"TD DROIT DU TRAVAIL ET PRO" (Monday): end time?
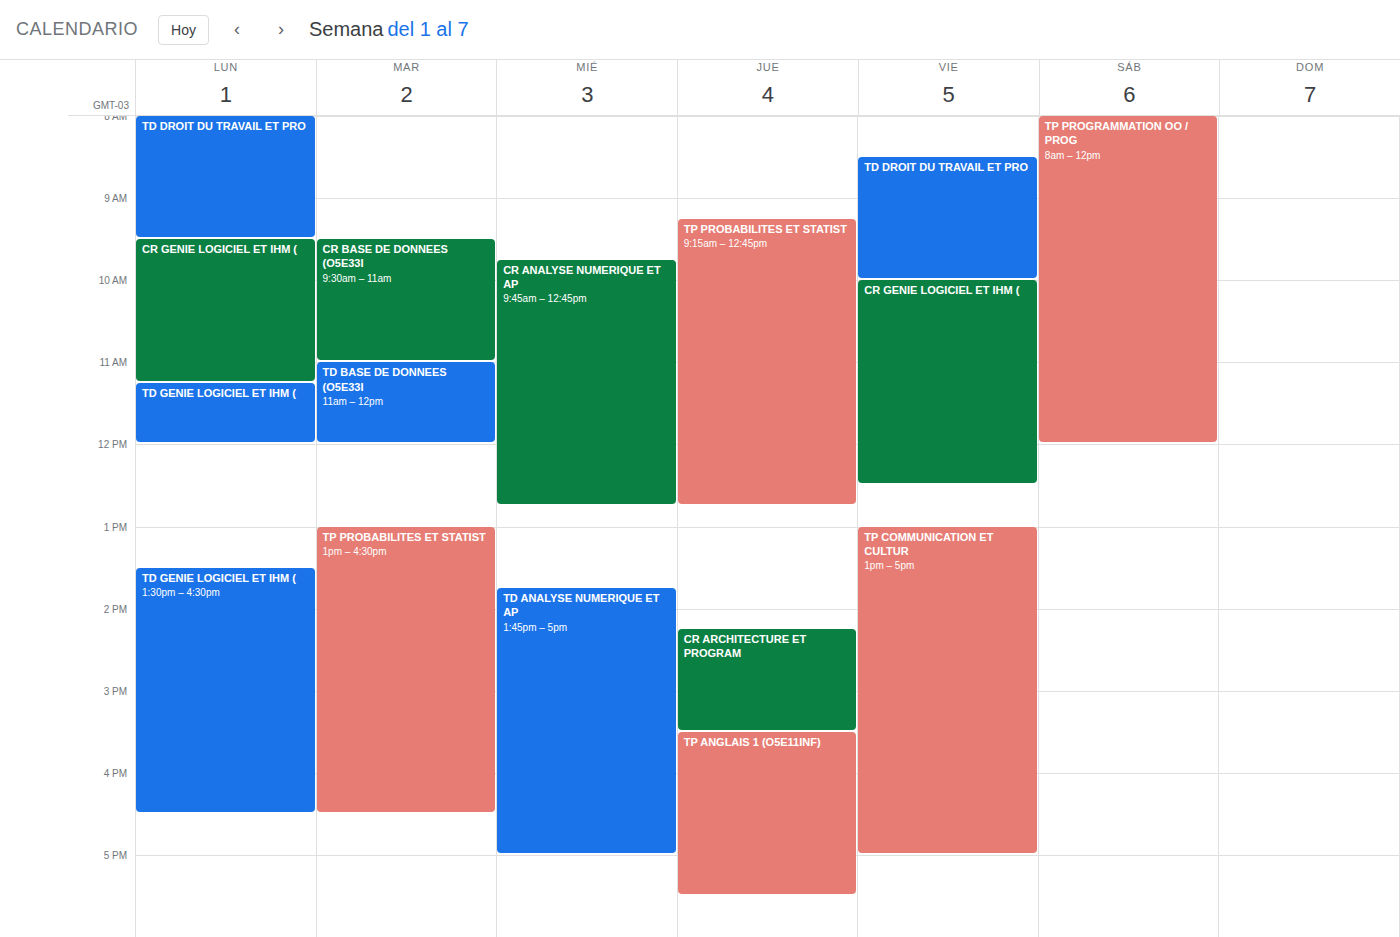
9:30 AM